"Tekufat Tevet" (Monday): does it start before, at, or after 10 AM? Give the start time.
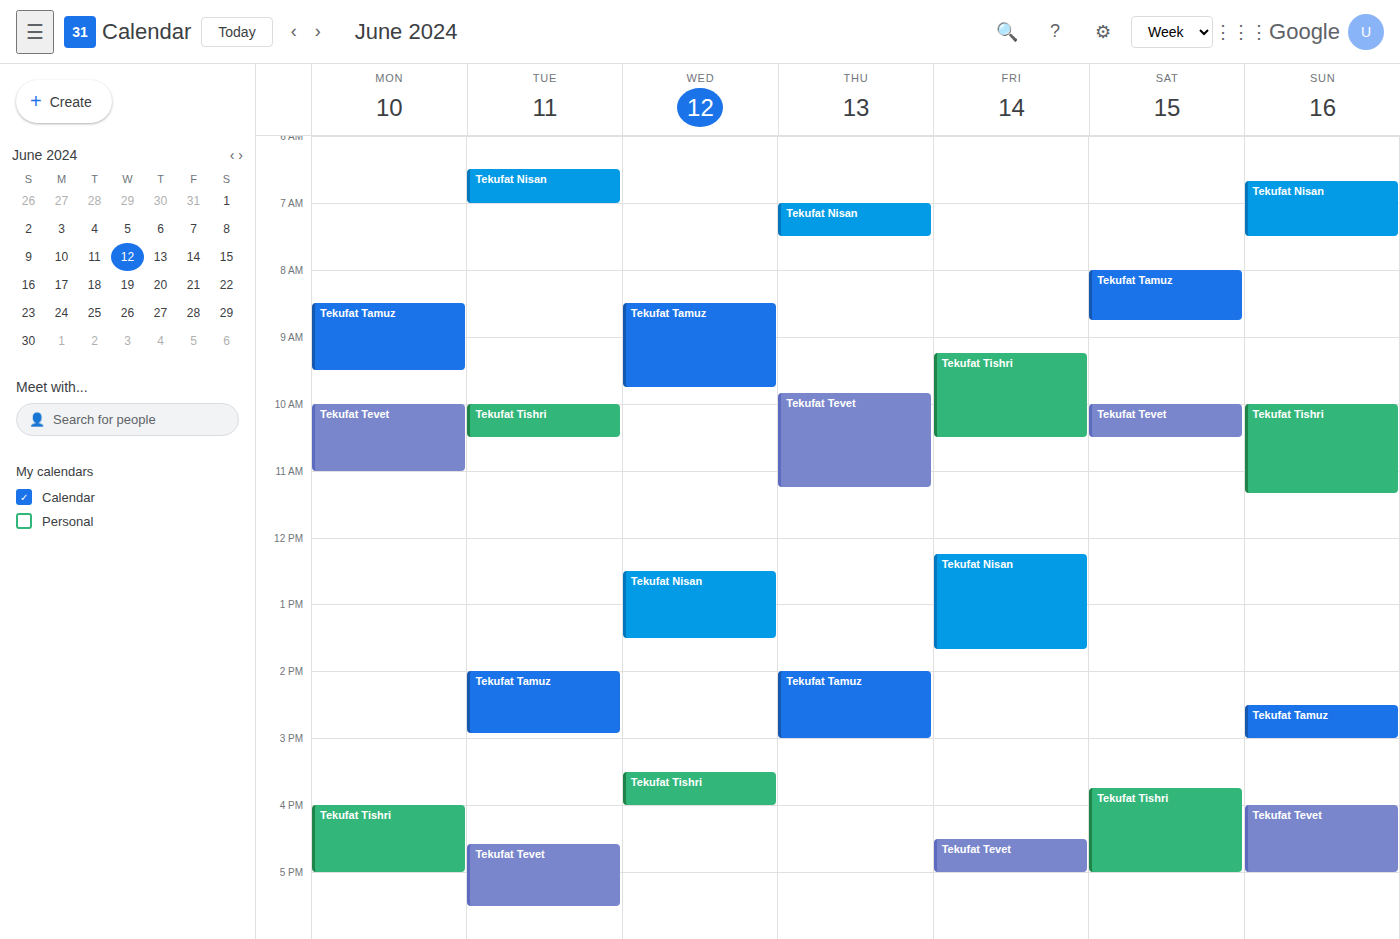
10:00 AM -- exactly at 10 AM, on the 10 AM line.